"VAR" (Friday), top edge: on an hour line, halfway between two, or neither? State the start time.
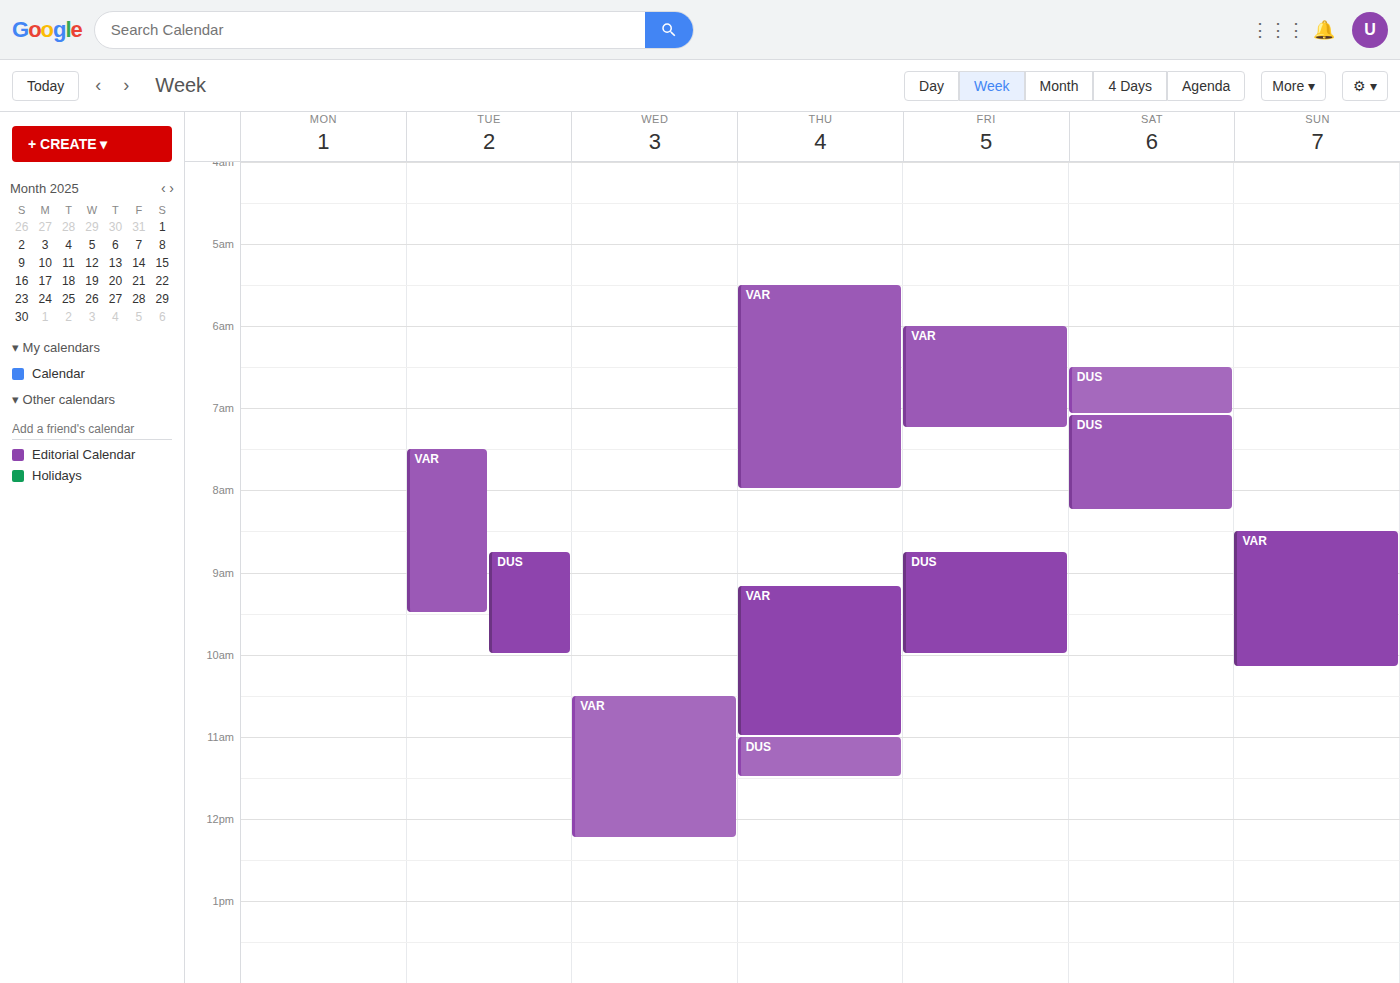
06:00 -- exactly on the 06:00 line.